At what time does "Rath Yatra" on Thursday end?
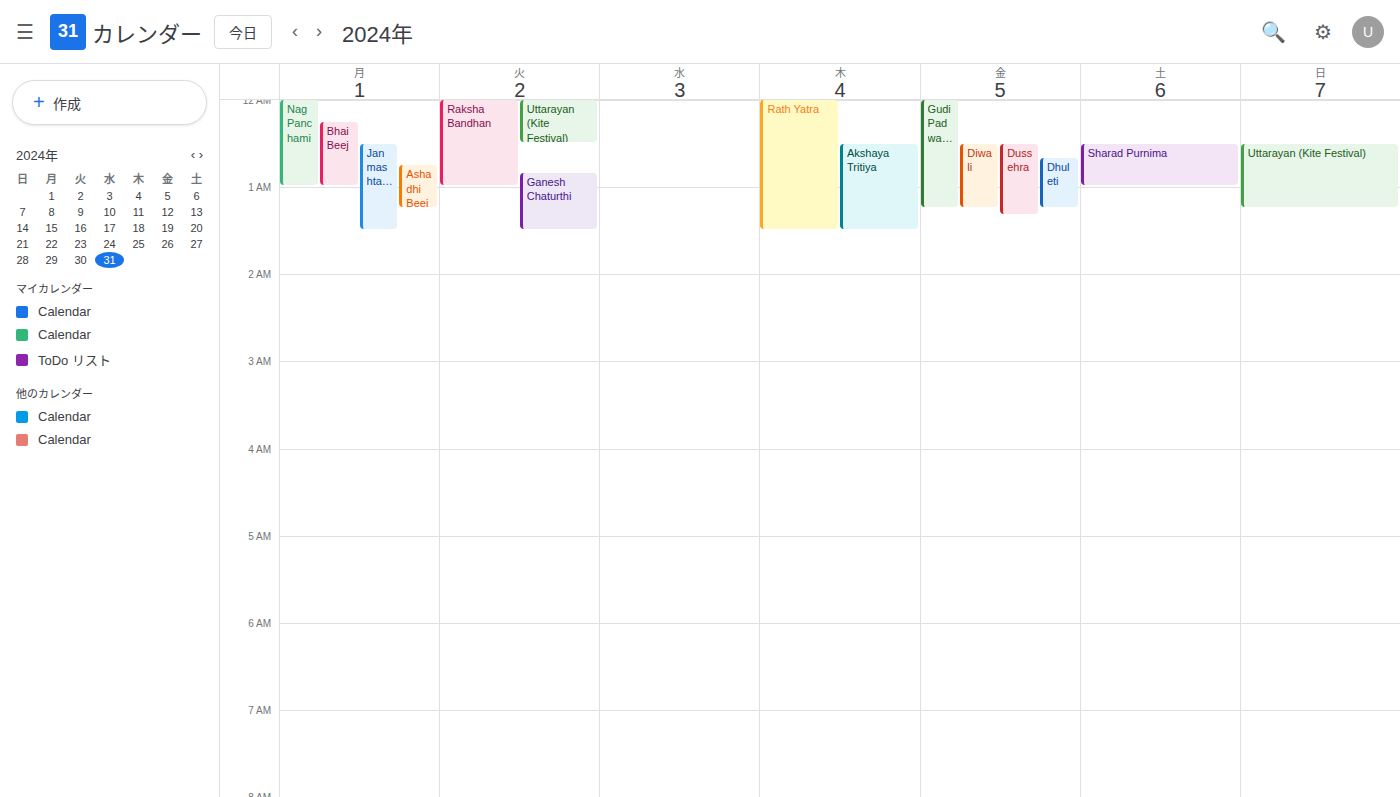
1:30 AM